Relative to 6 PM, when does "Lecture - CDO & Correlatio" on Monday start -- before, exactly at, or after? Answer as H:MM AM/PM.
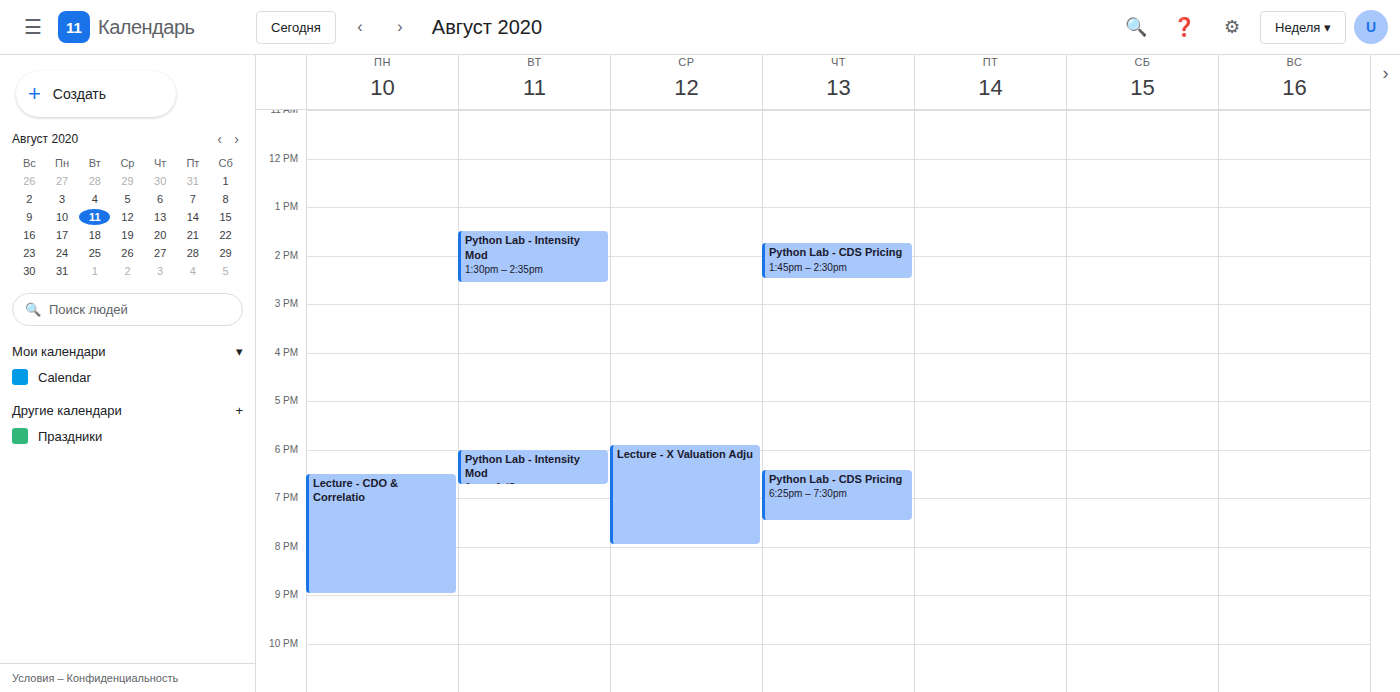
6:30 PM -- after 6 PM, 30 minutes below the 6 PM line.